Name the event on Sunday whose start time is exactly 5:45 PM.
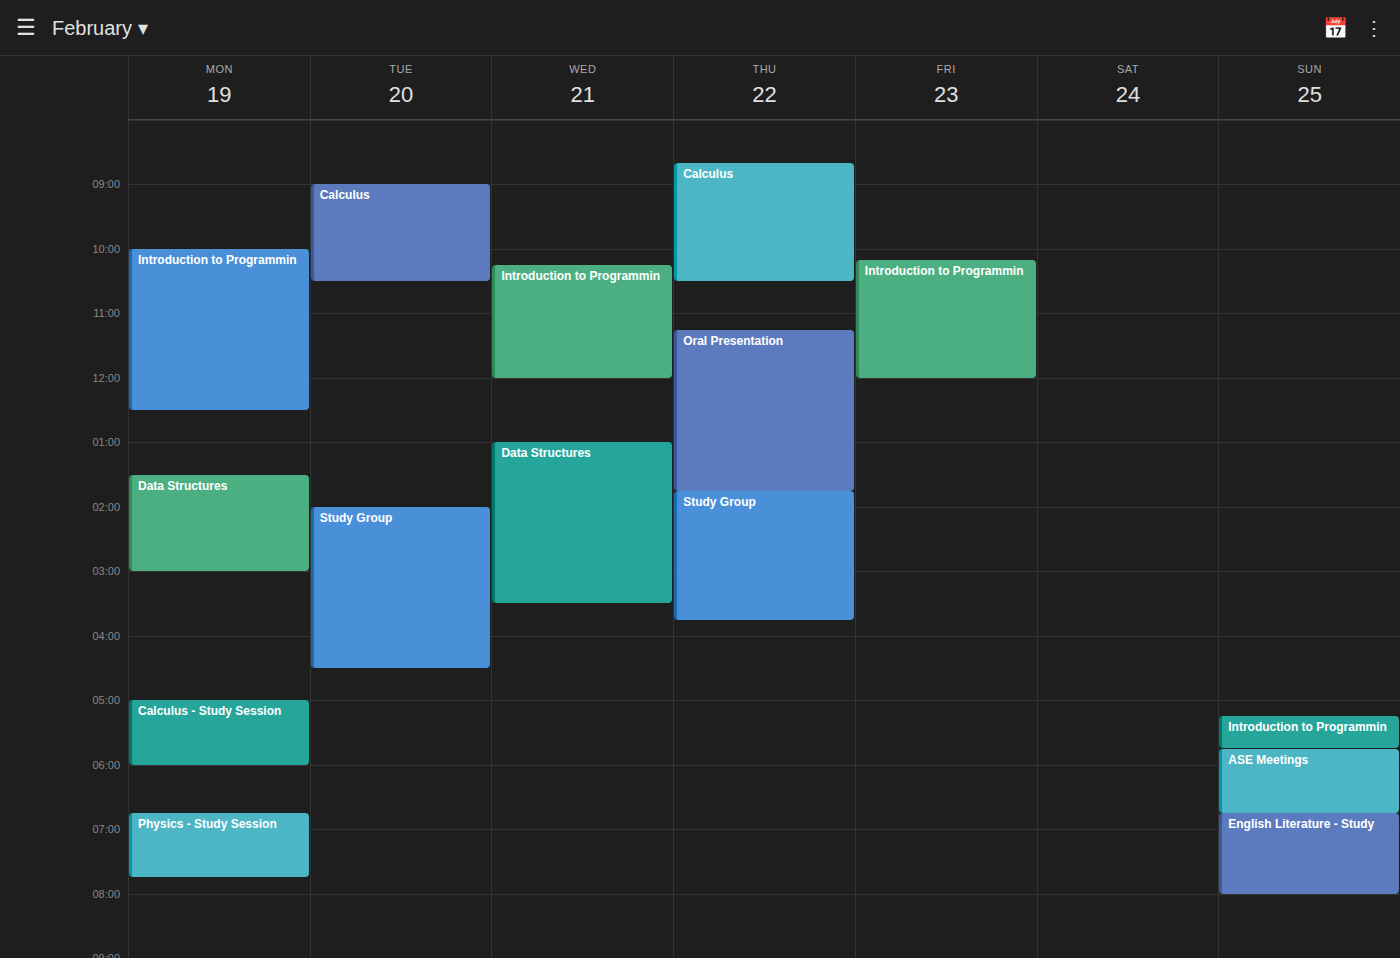
"ASE Meetings"